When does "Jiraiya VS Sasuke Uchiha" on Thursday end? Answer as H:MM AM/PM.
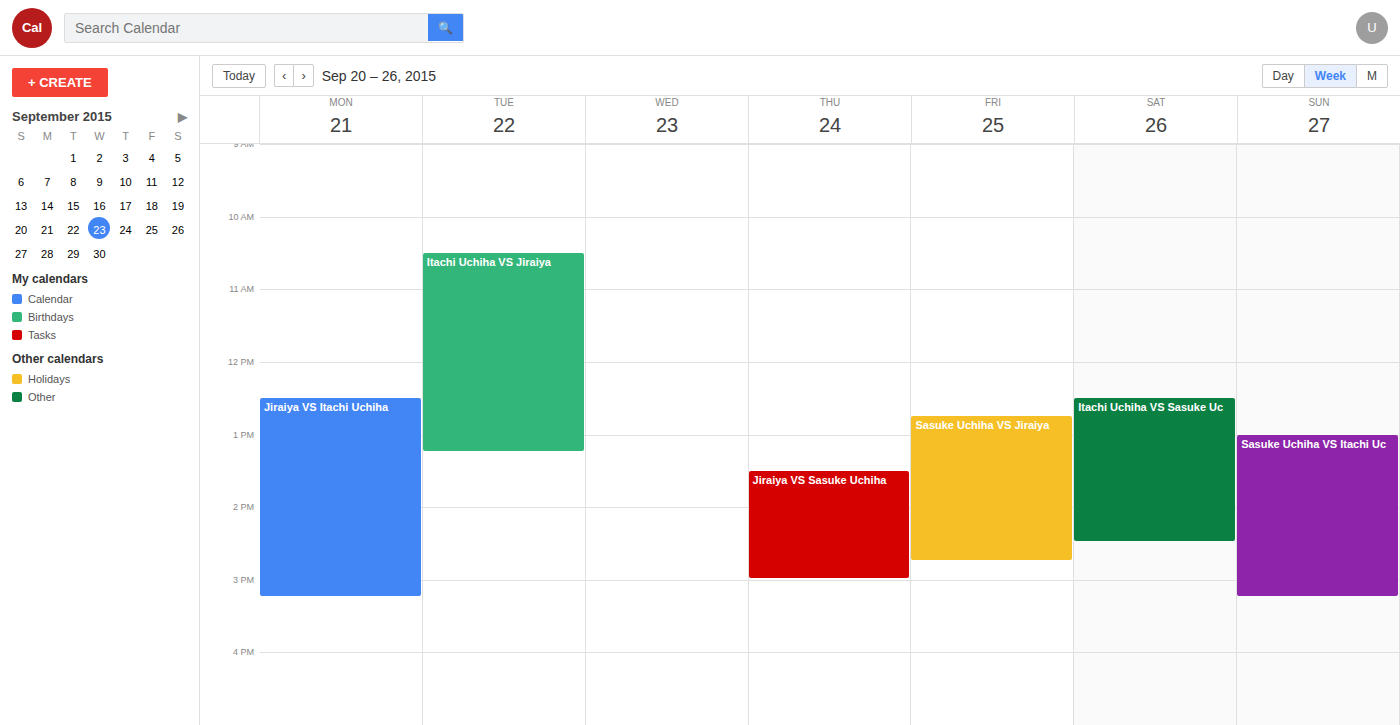
3:00 PM